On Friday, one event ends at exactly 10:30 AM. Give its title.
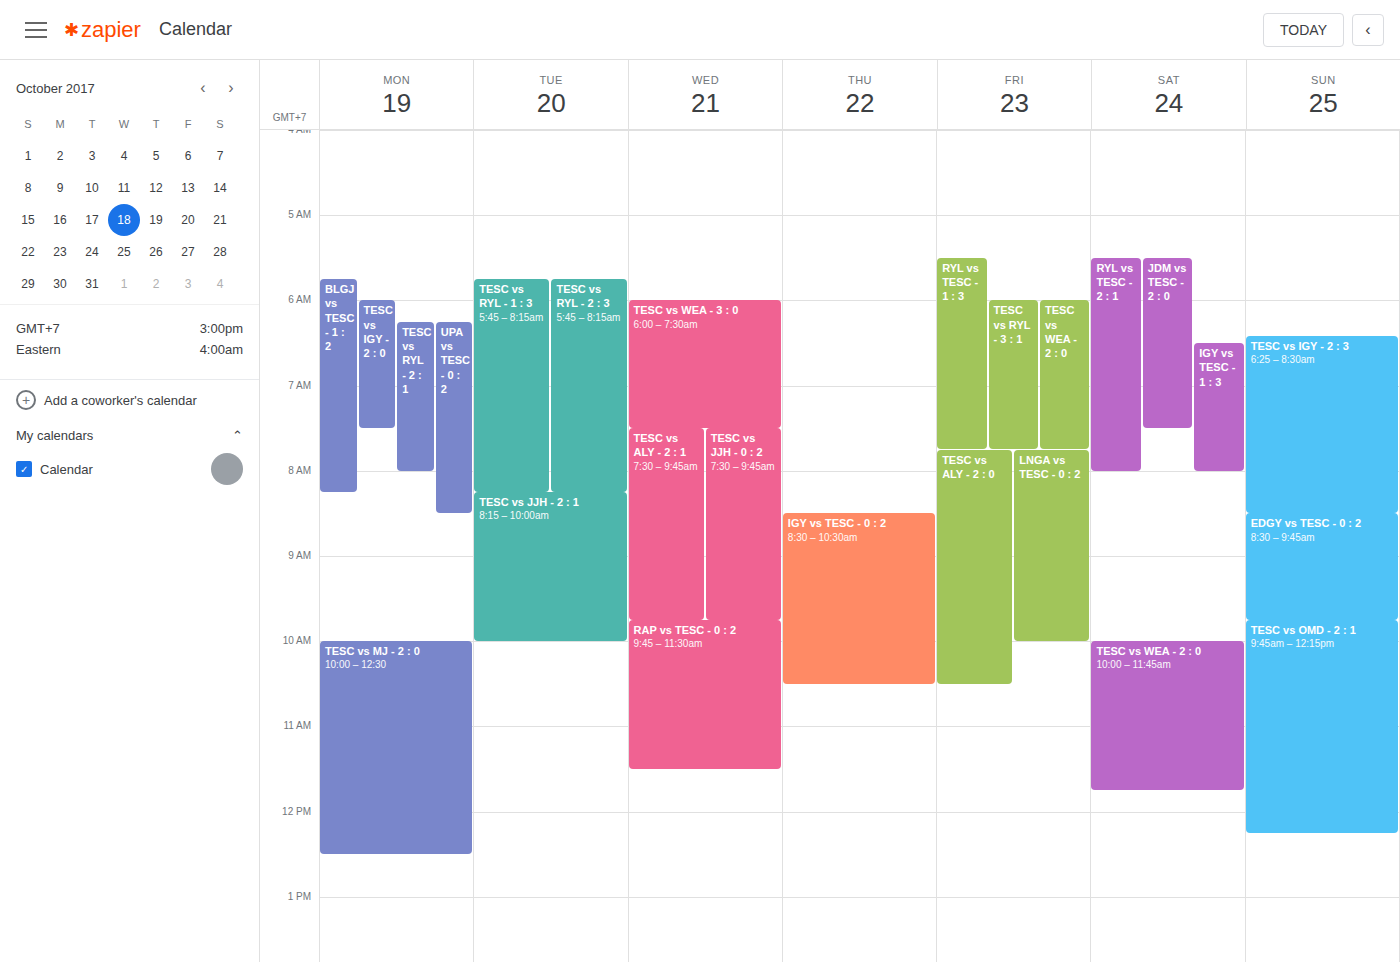
"TESC vs ALY - 2 : 0"